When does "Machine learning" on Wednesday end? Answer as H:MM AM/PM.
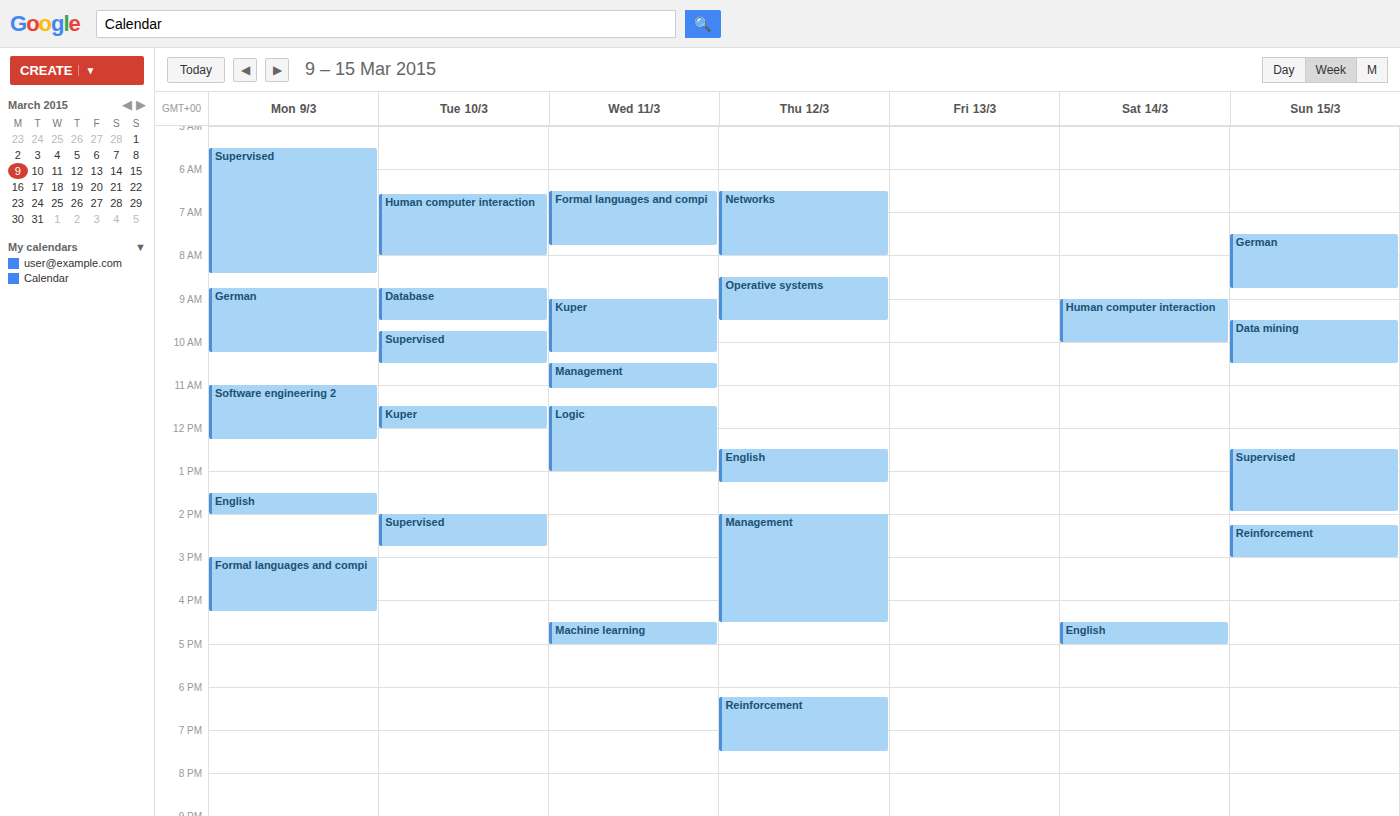
5:00 PM